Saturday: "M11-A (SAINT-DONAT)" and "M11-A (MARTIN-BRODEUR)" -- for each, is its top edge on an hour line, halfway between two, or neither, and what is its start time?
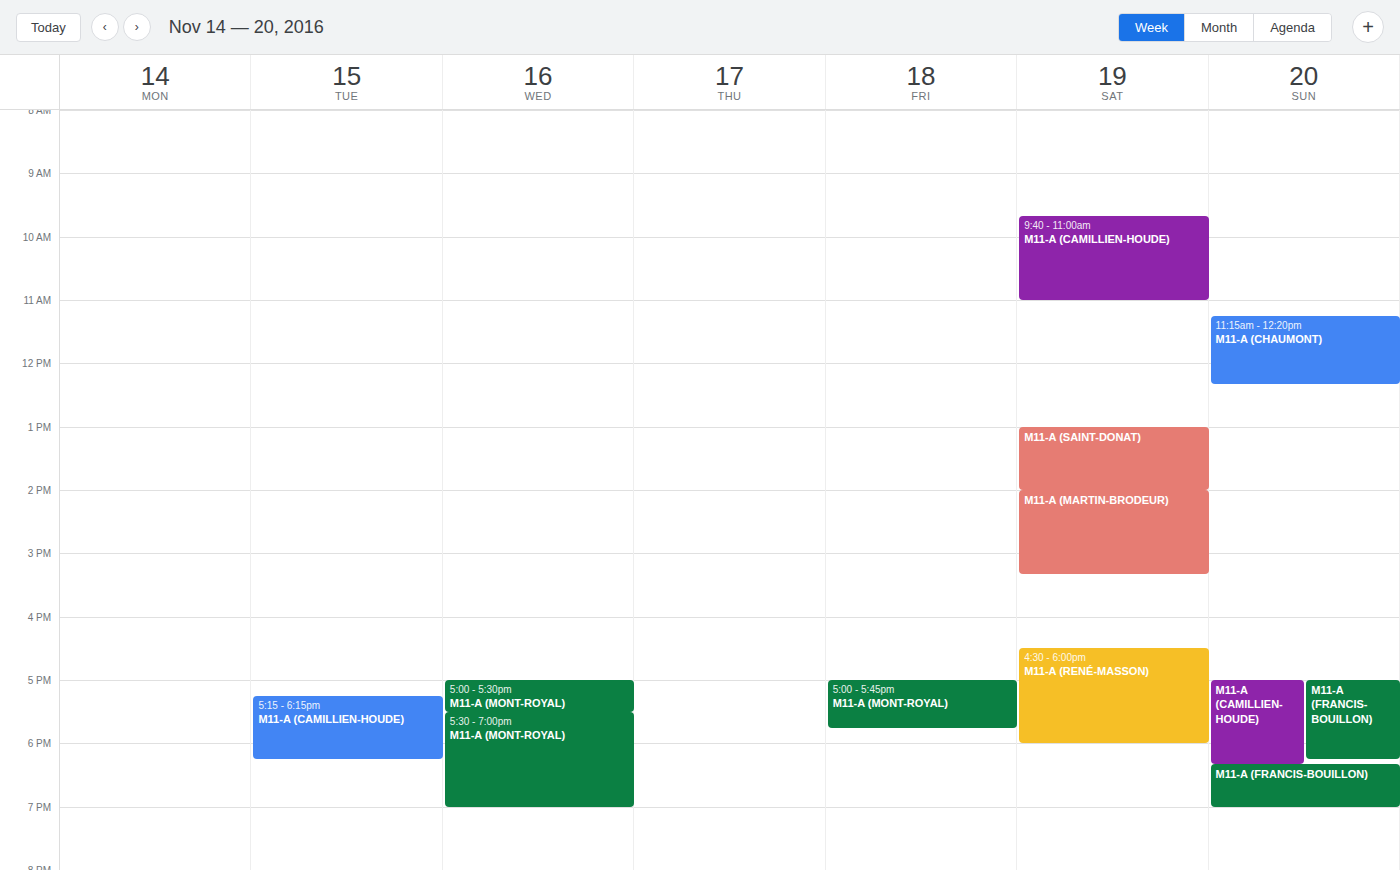
"M11-A (SAINT-DONAT)": 1:00 PM, exactly on the 1 PM line. "M11-A (MARTIN-BRODEUR)": 2:00 PM, exactly on the 2 PM line.